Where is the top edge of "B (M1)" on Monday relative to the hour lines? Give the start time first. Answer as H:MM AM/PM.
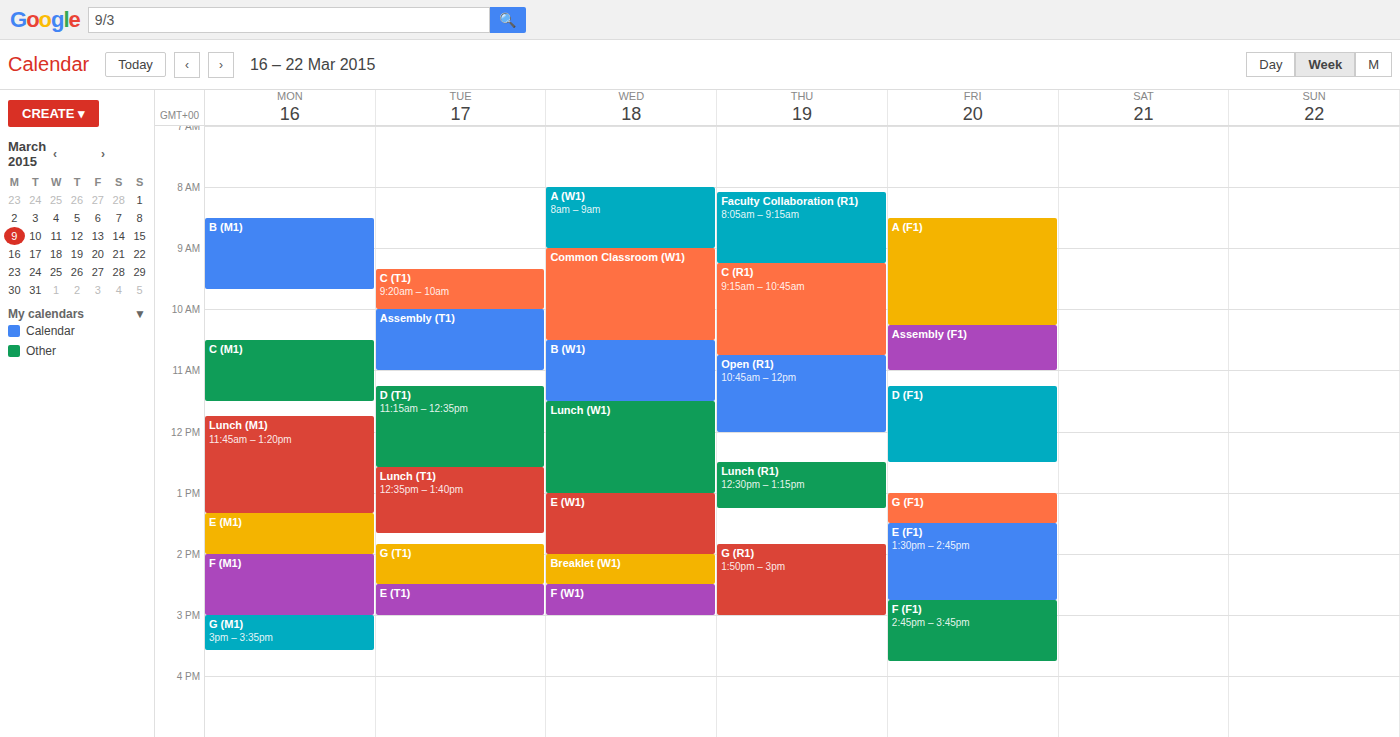
8:30 AM -- halfway between the 8 AM and 9 AM lines.